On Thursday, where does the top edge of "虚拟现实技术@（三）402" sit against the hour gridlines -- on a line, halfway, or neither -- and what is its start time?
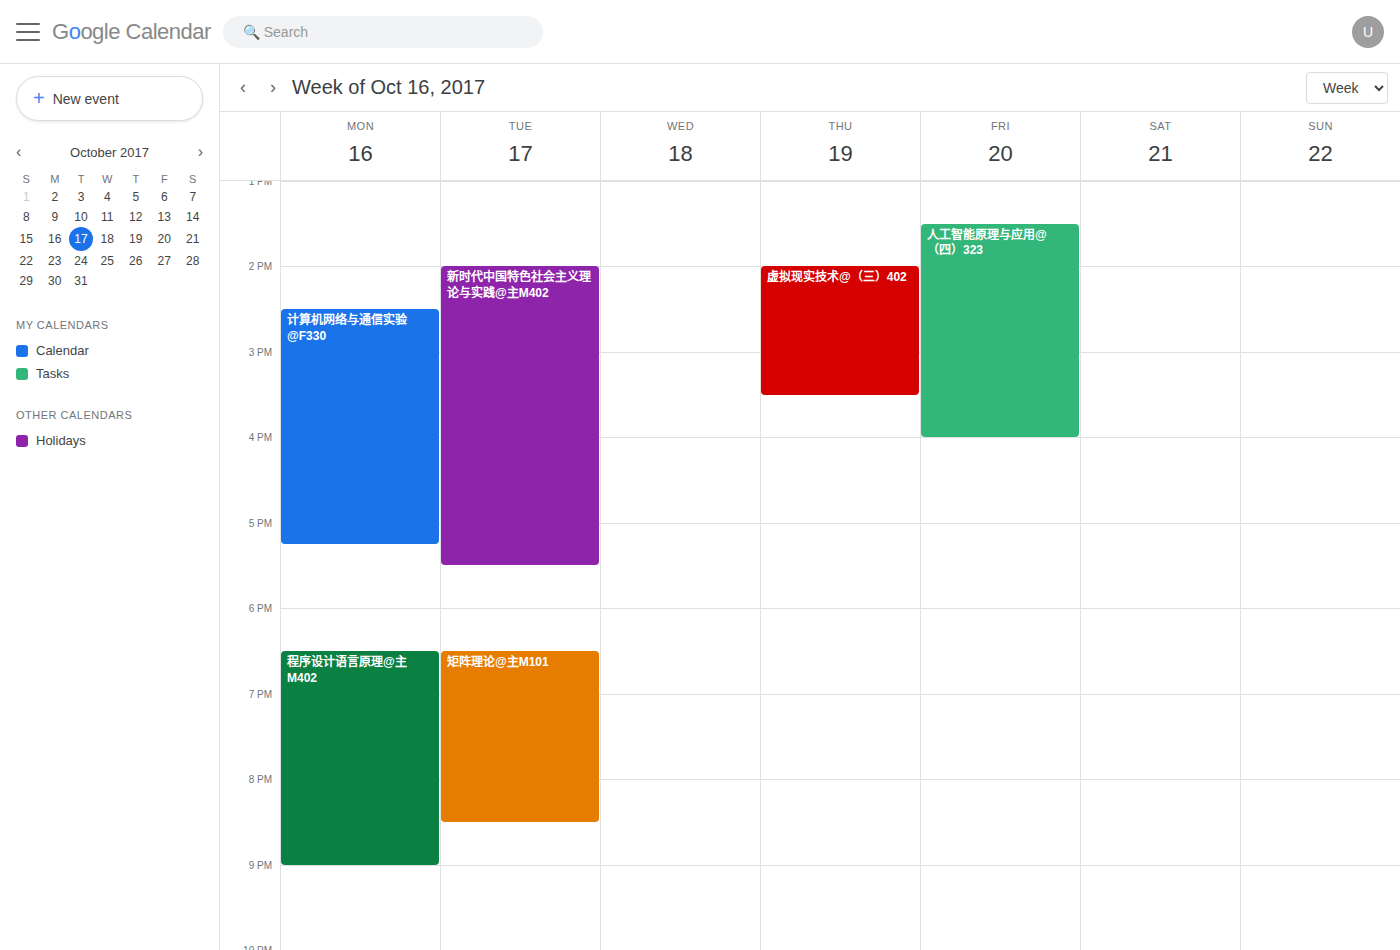
2:00 PM -- exactly on the 2 PM line.